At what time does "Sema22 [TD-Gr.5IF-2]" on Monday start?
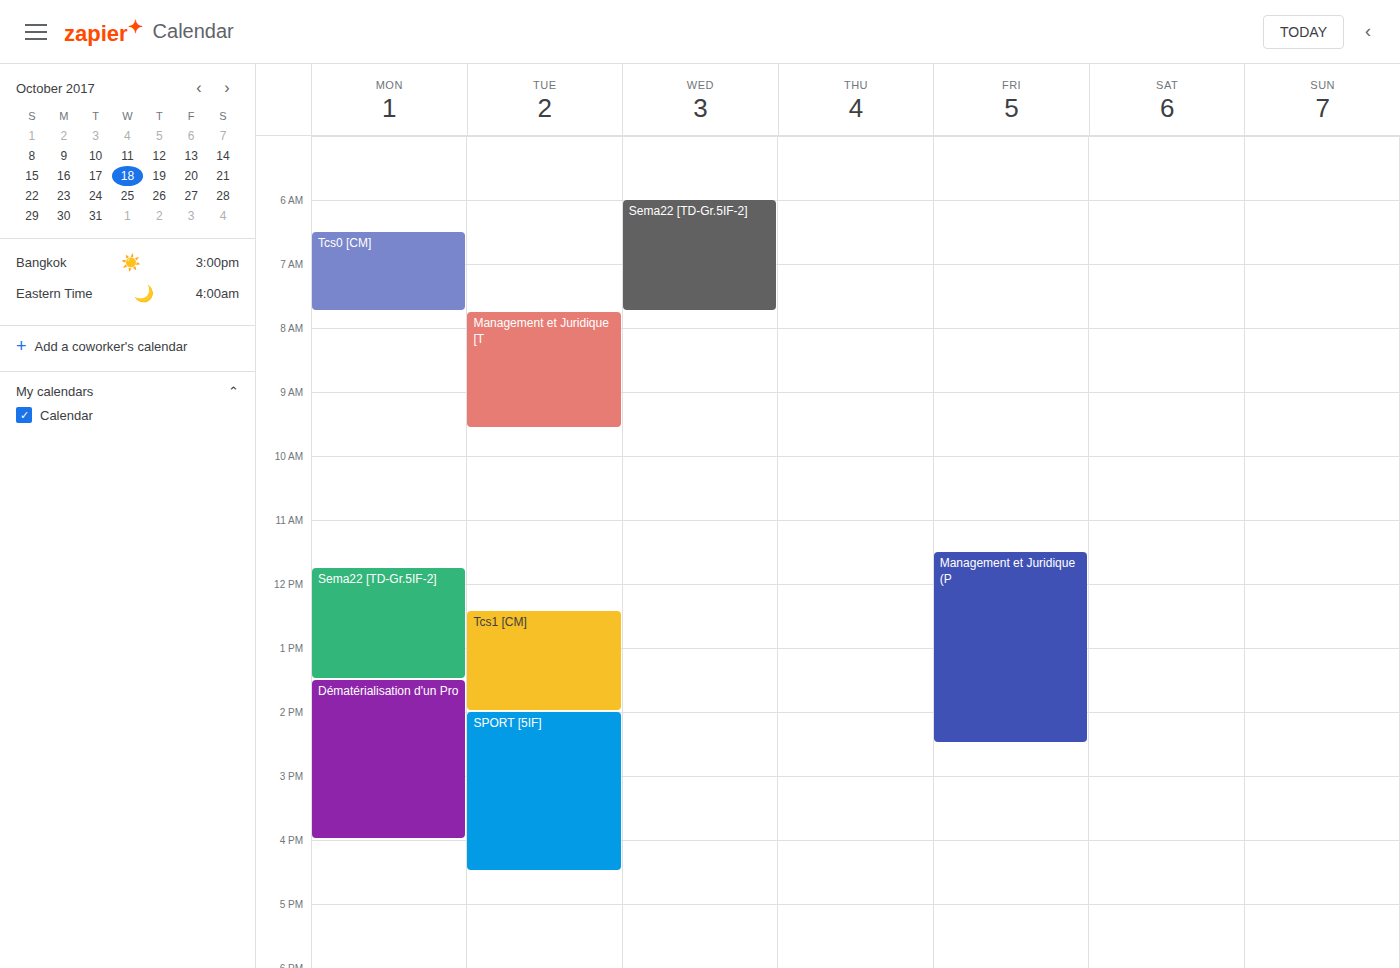
11:45 AM